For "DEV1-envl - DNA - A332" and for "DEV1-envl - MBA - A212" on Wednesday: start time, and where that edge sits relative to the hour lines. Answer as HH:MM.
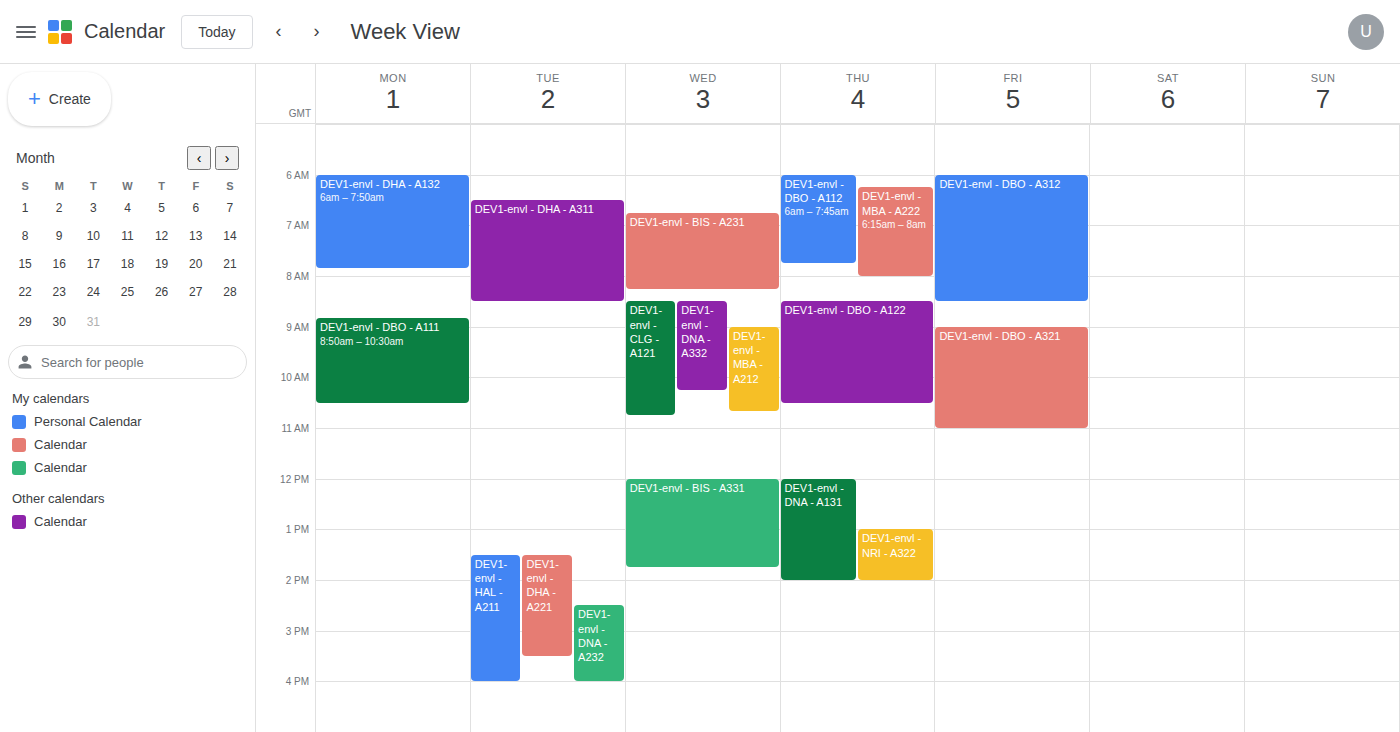
"DEV1-envl - DNA - A332": 08:30, halfway between the 08:00 and 09:00 lines. "DEV1-envl - MBA - A212": 09:00, exactly on the 09:00 line.